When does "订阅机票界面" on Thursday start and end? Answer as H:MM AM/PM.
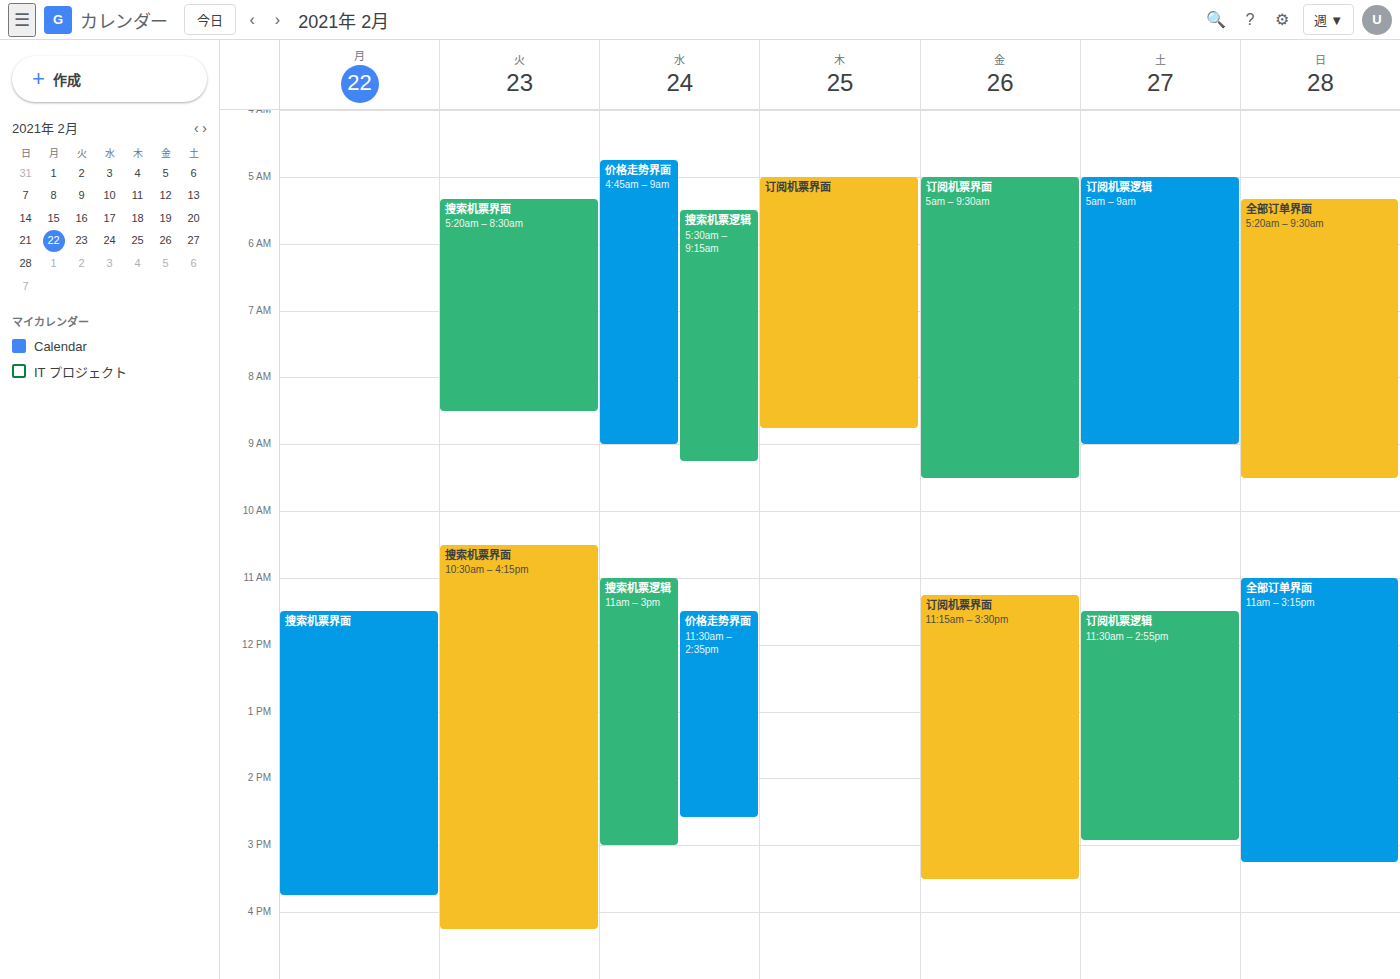
5:00 AM to 8:45 AM